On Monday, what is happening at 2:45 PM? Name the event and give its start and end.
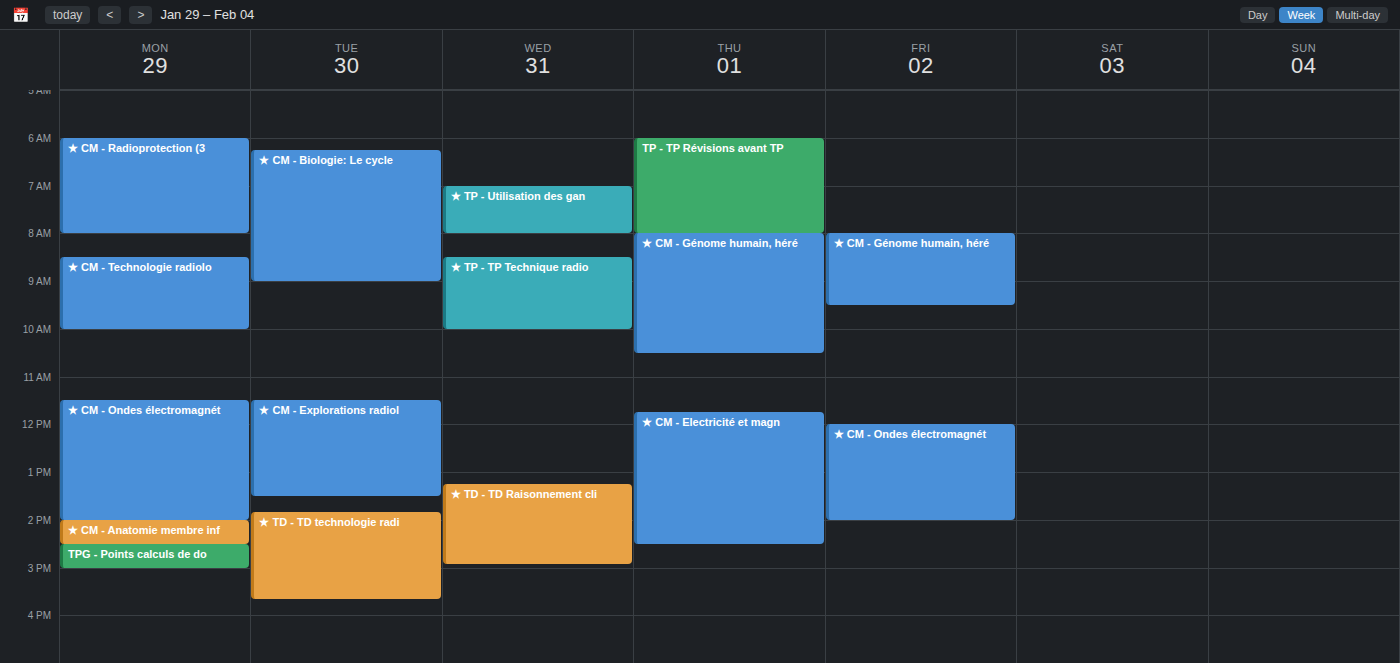
"TPG - Points calculs de do", 2:30 PM to 3:00 PM